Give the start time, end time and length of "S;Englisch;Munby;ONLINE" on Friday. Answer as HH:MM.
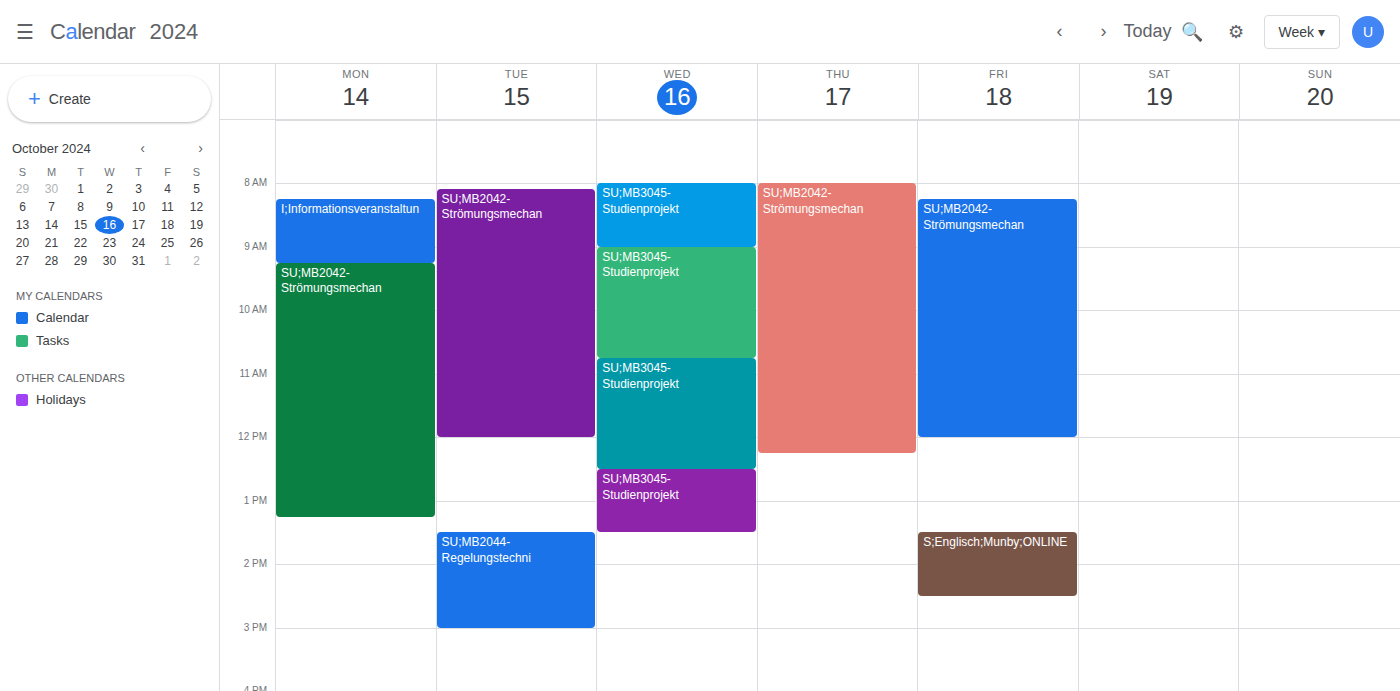
13:30 to 14:30, 1 hour